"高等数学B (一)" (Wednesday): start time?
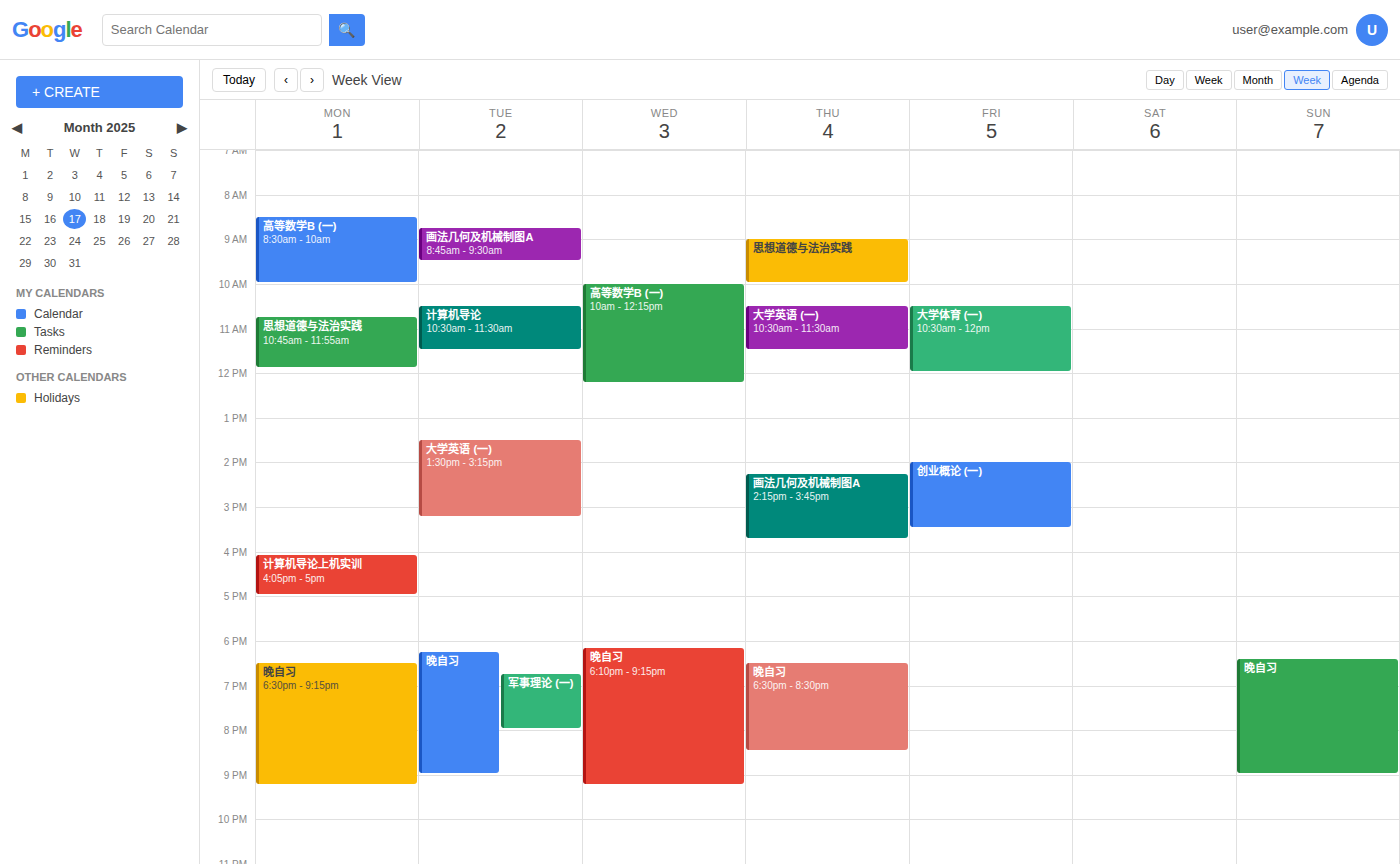
10:00 AM